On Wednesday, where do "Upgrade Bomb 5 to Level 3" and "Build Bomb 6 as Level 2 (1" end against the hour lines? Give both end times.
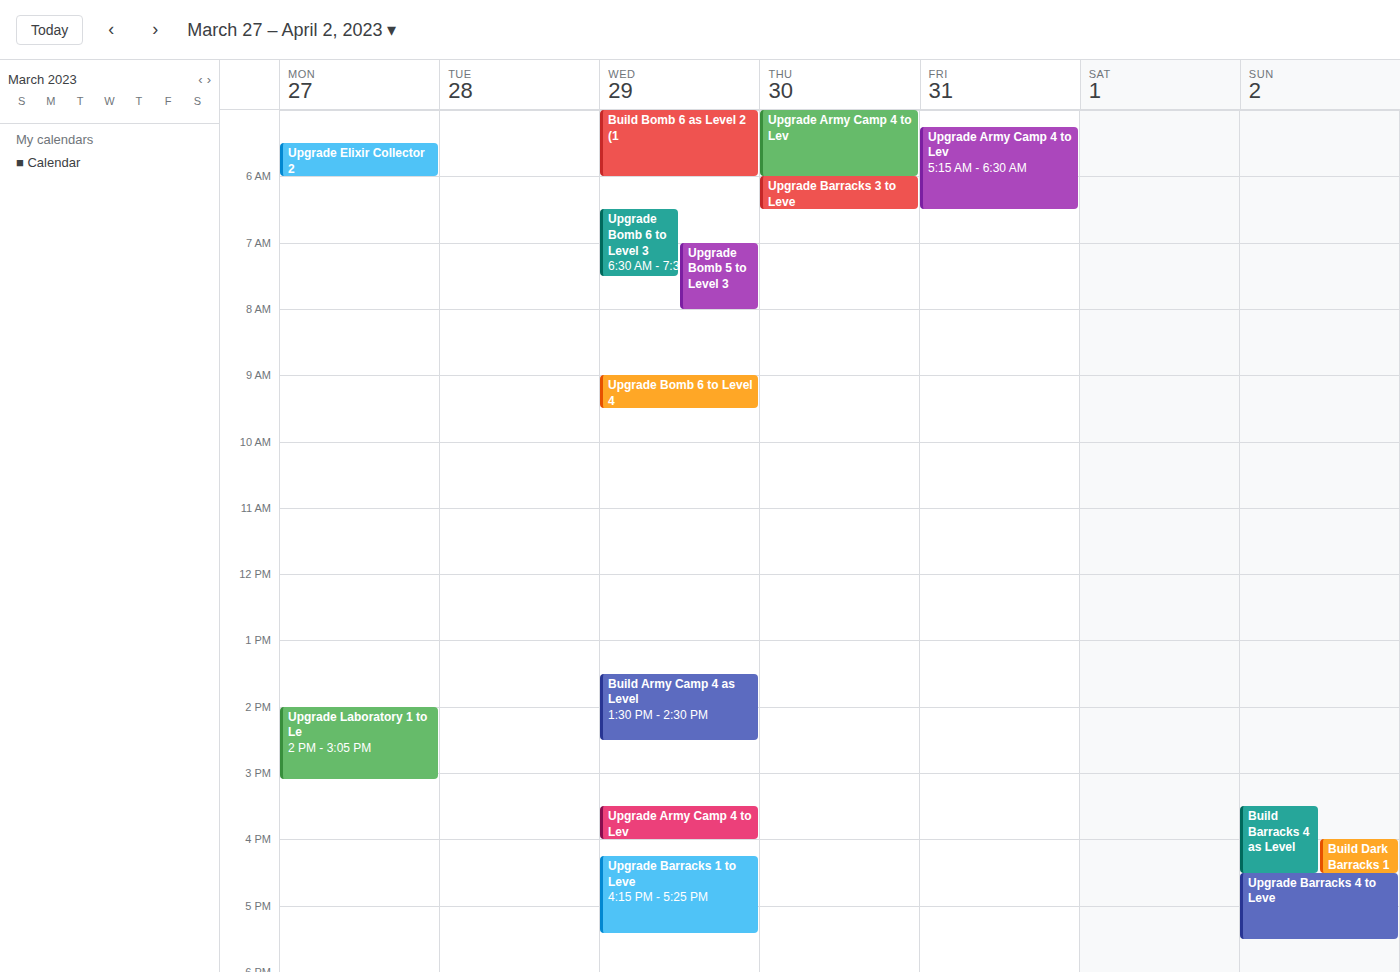
"Upgrade Bomb 5 to Level 3": 08:00, exactly on the 08:00 line. "Build Bomb 6 as Level 2 (1": 06:00, exactly on the 06:00 line.